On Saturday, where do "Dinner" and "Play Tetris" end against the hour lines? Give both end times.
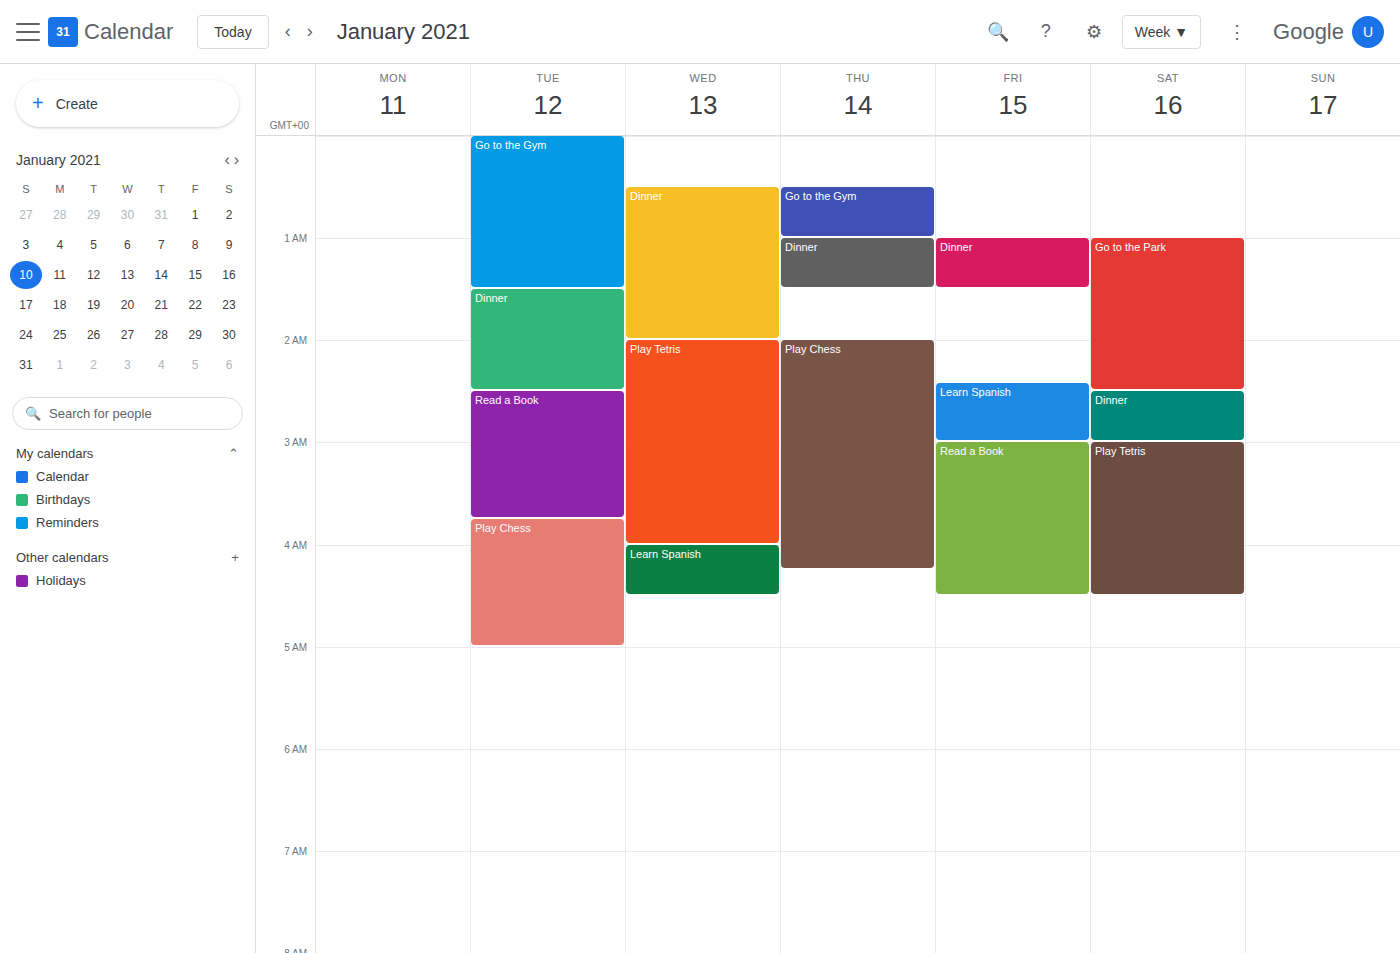
"Dinner": 3:00 AM, exactly on the 3 AM line. "Play Tetris": 4:30 AM, halfway between the 4 AM and 5 AM lines.